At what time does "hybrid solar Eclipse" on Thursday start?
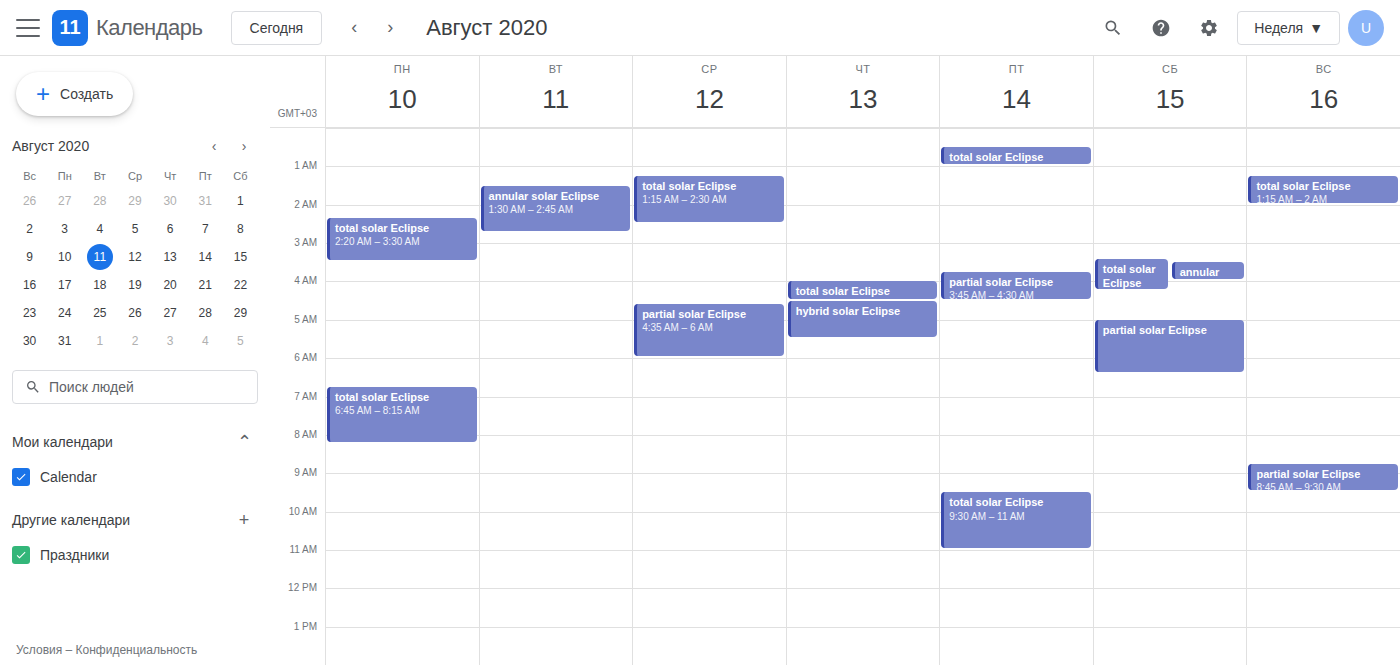
4:30 AM